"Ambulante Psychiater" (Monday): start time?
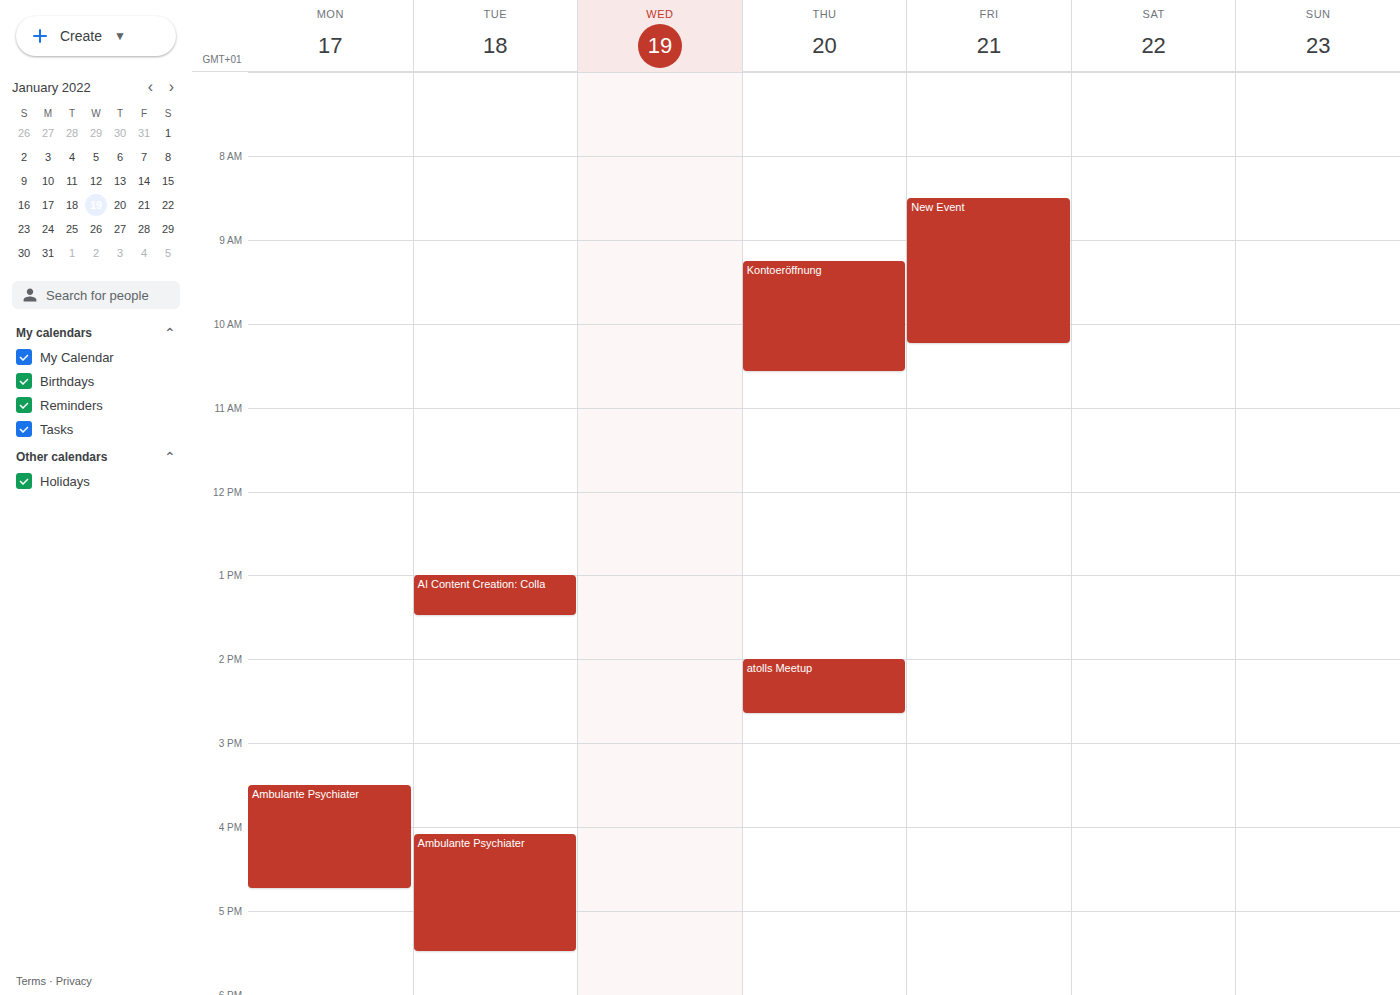
3:30 PM